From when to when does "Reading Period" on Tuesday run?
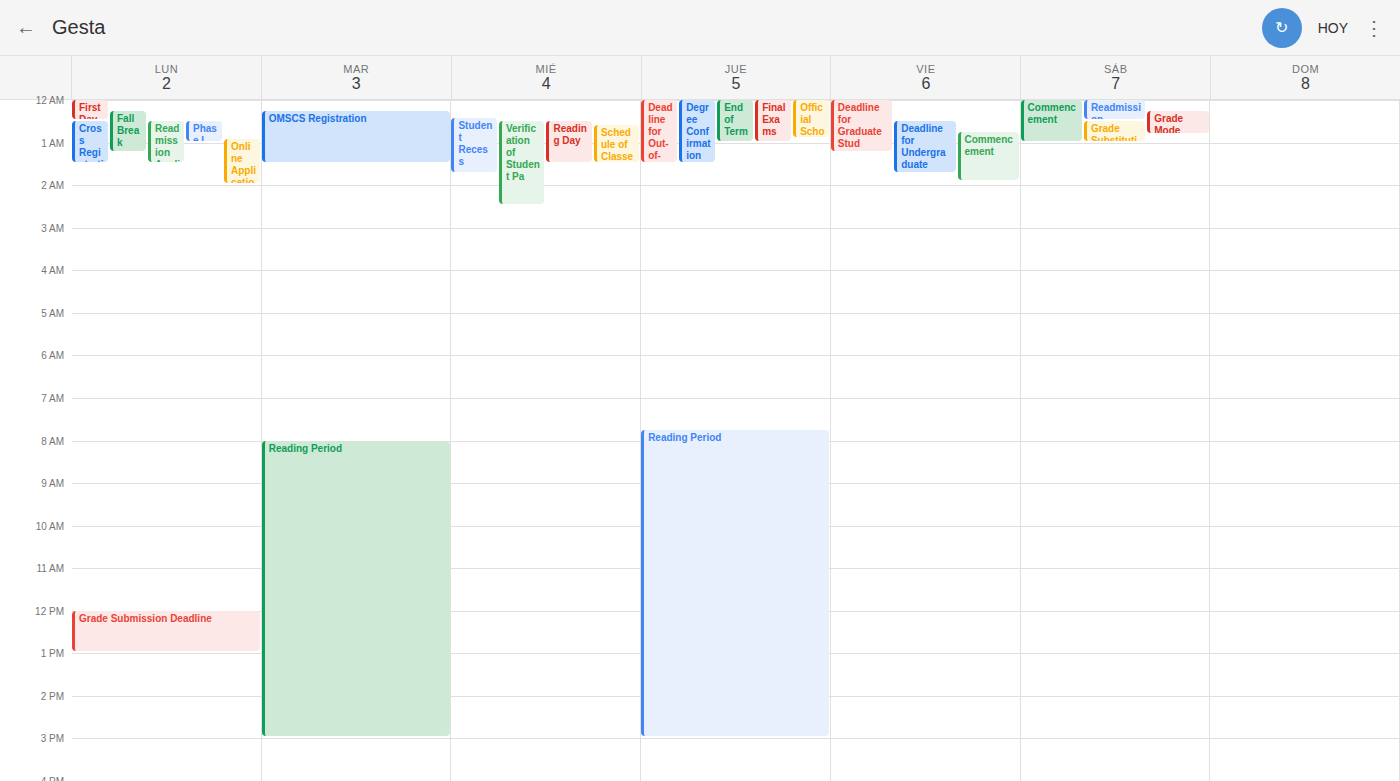
8:00 AM to 3:00 PM